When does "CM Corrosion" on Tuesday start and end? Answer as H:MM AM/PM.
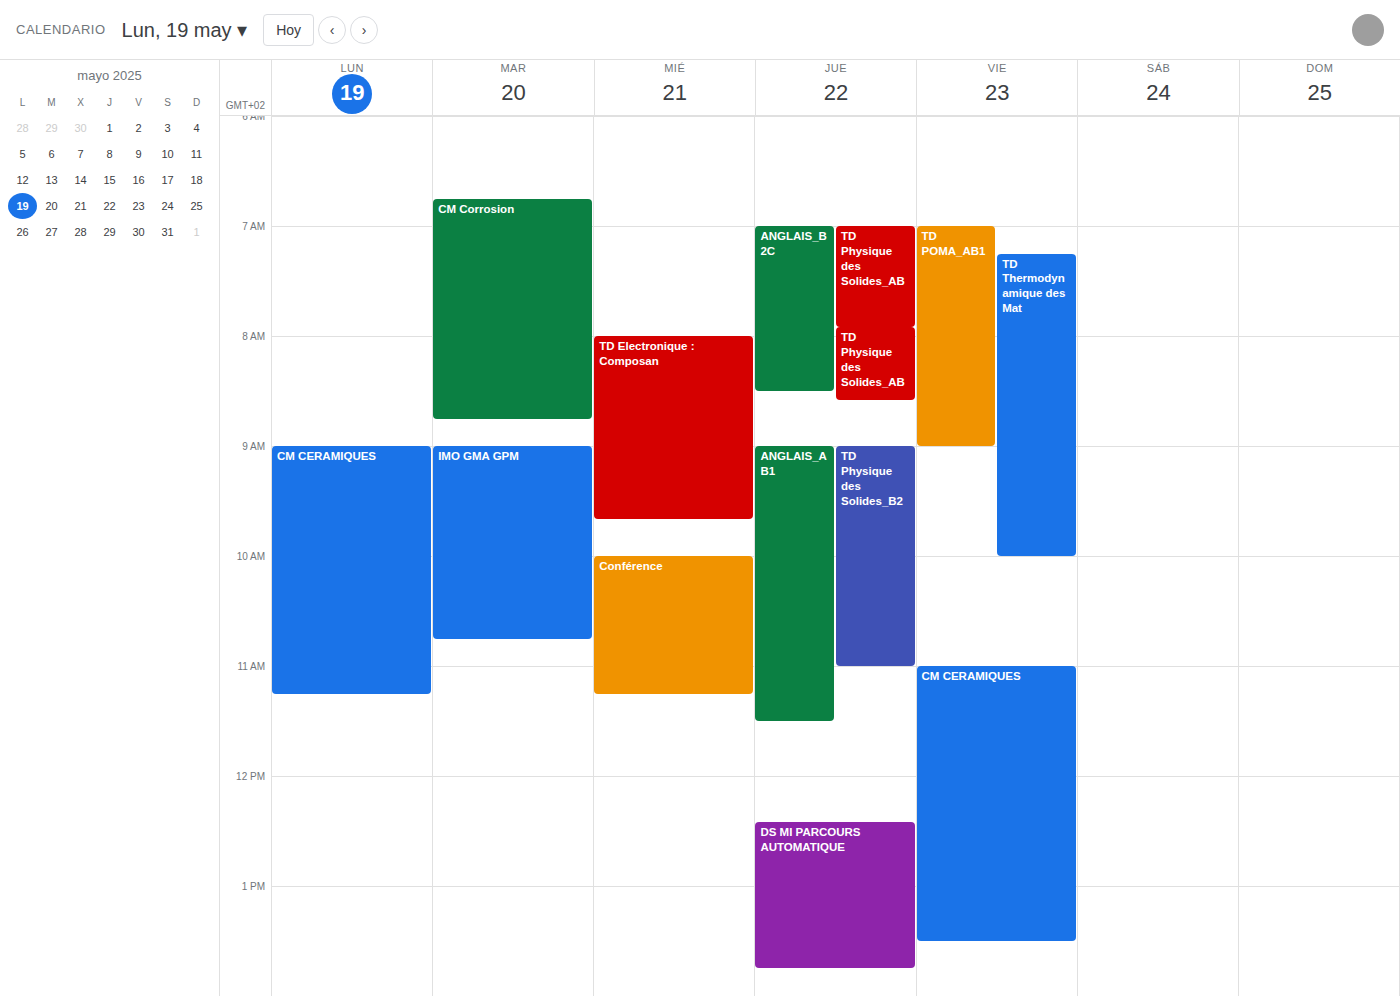
6:45 AM to 8:45 AM